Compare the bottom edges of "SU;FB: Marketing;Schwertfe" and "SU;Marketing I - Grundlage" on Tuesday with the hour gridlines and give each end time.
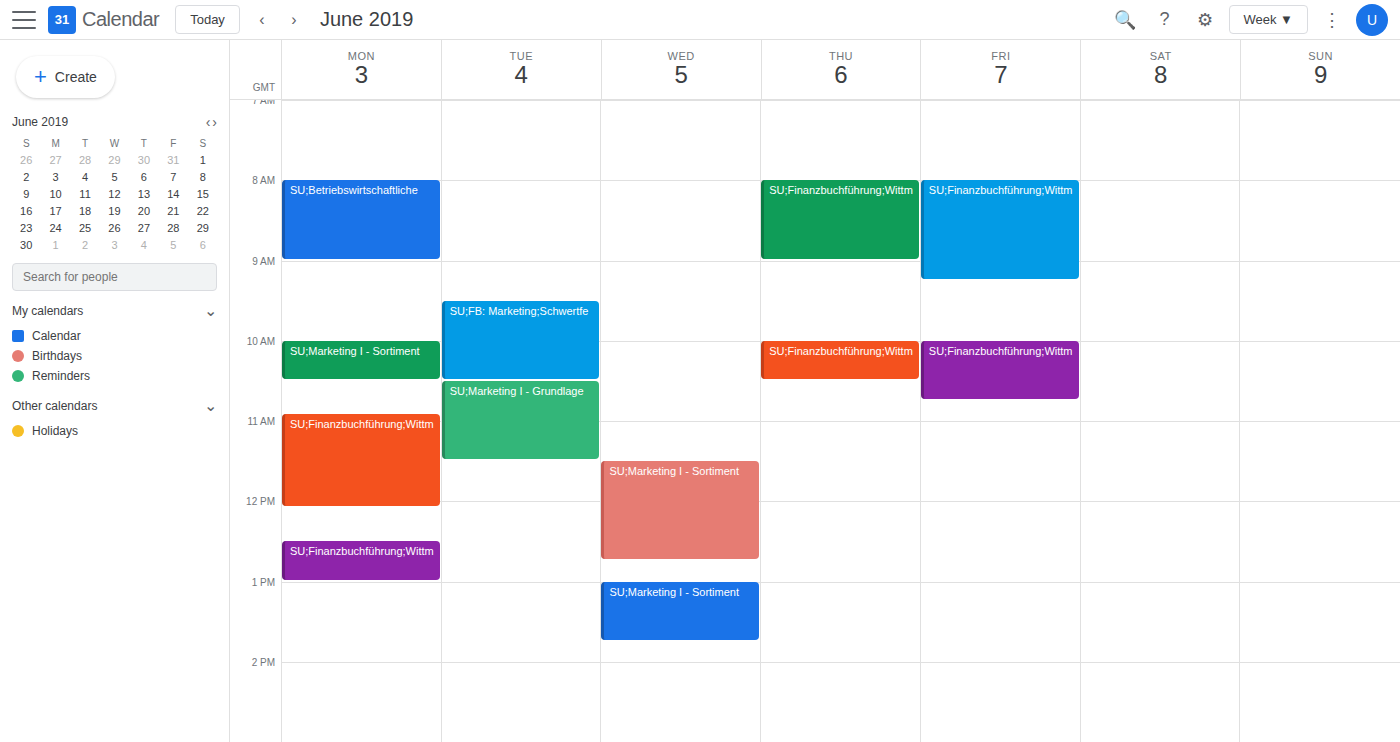
"SU;FB: Marketing;Schwertfe": 10:30 AM, halfway between the 10 AM and 11 AM lines. "SU;Marketing I - Grundlage": 11:30 AM, halfway between the 11 AM and 12 PM lines.